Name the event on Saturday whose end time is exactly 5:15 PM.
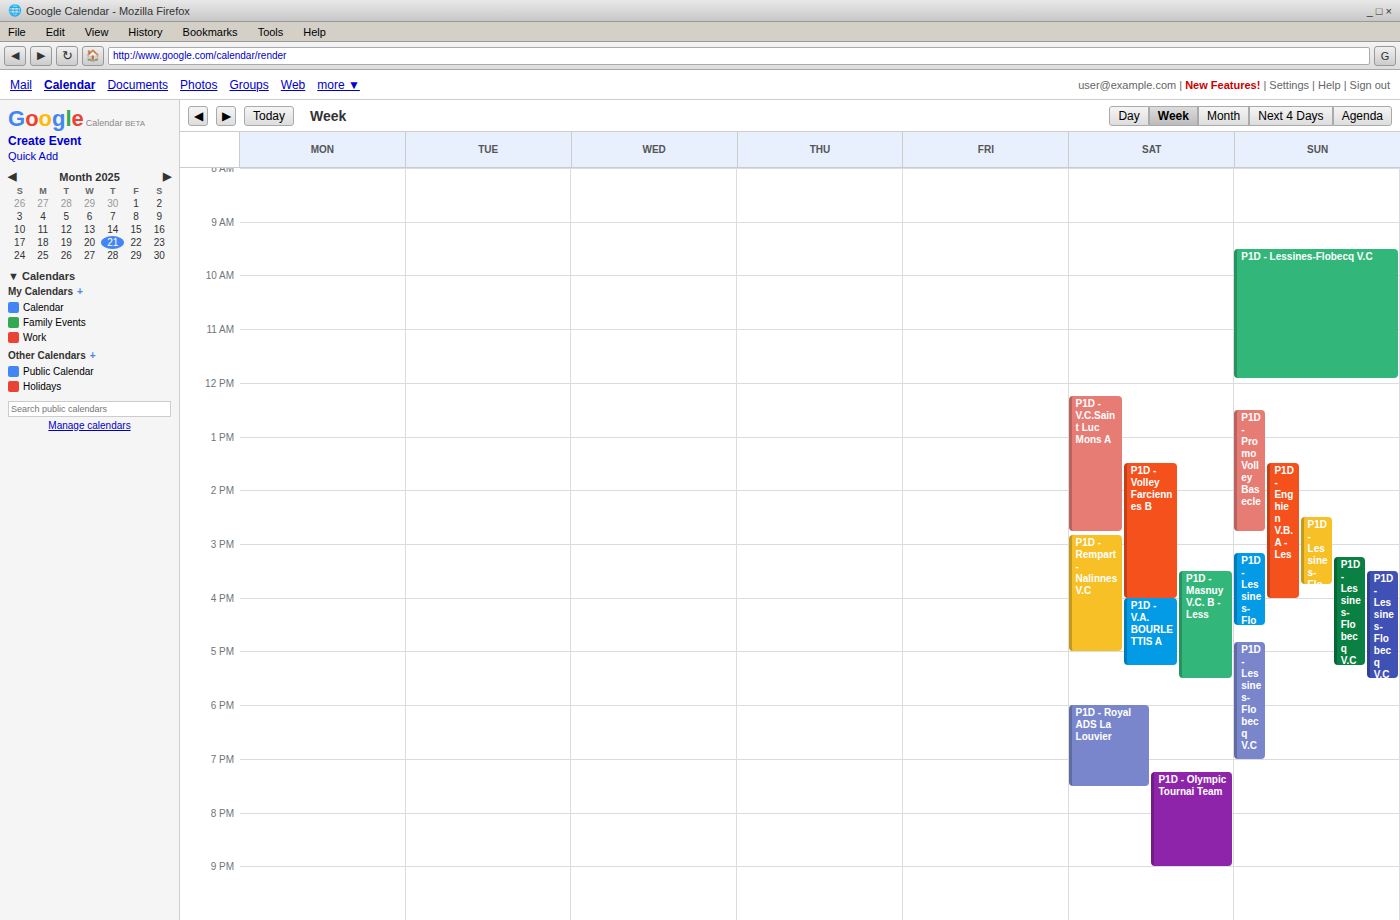
"P1D - V.A. BOURLETTIS A"